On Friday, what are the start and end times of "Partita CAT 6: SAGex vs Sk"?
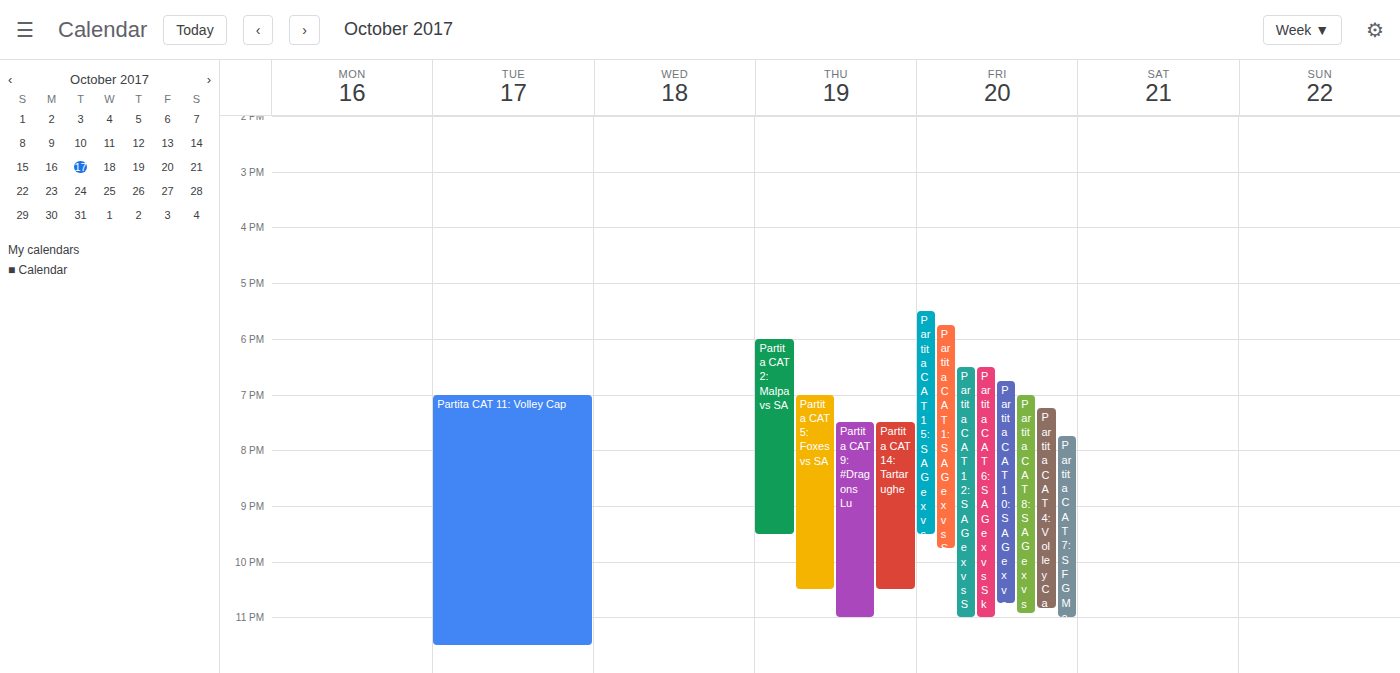
6:30 PM to 11:00 PM